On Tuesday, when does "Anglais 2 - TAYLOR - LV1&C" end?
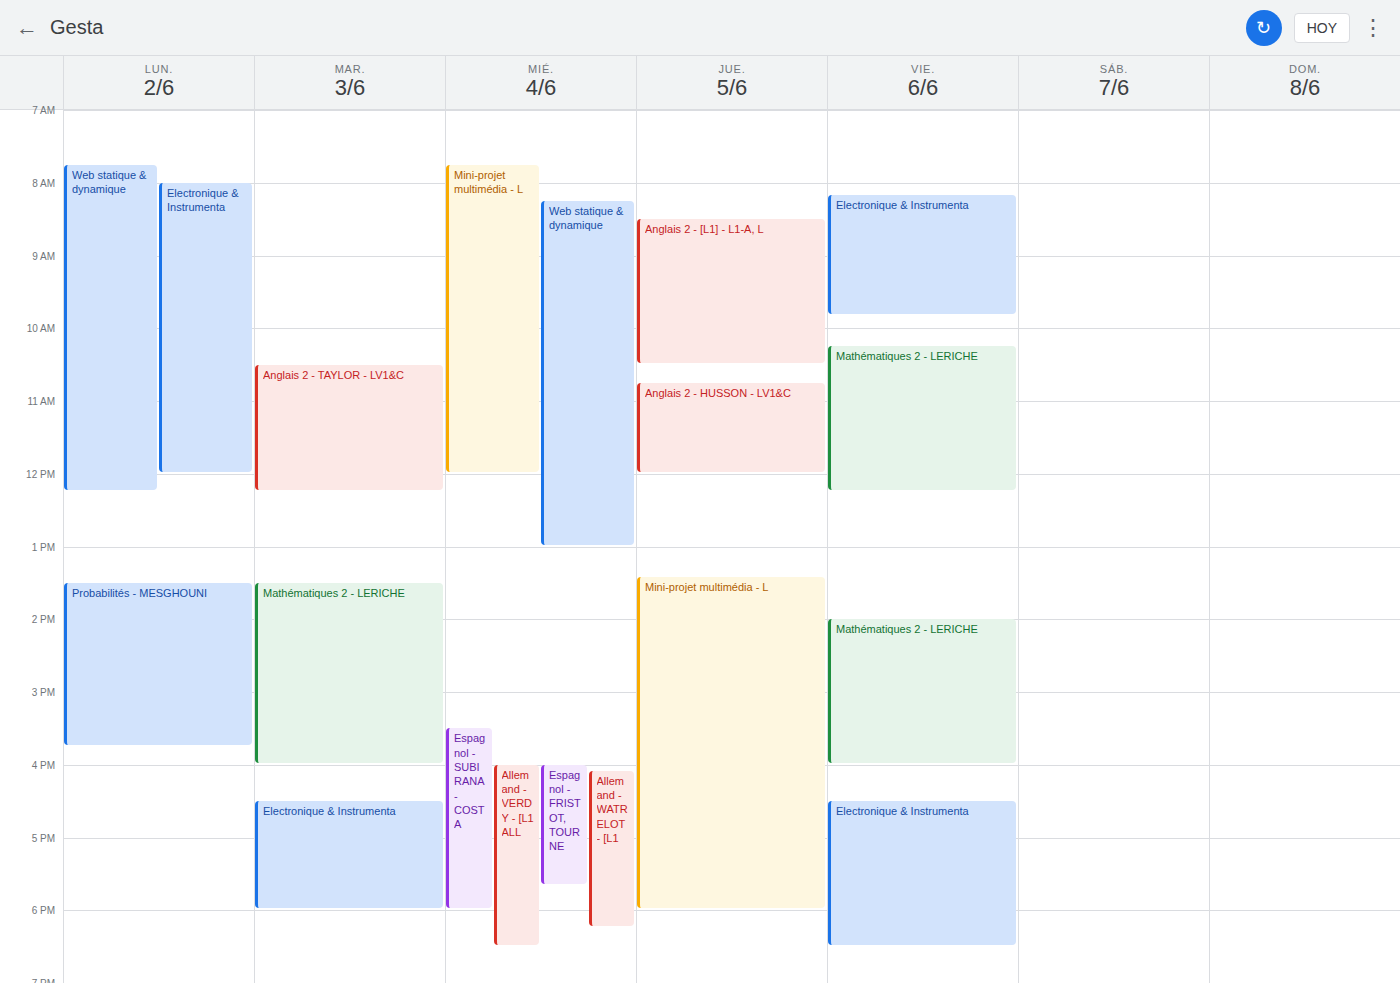
12:15 PM